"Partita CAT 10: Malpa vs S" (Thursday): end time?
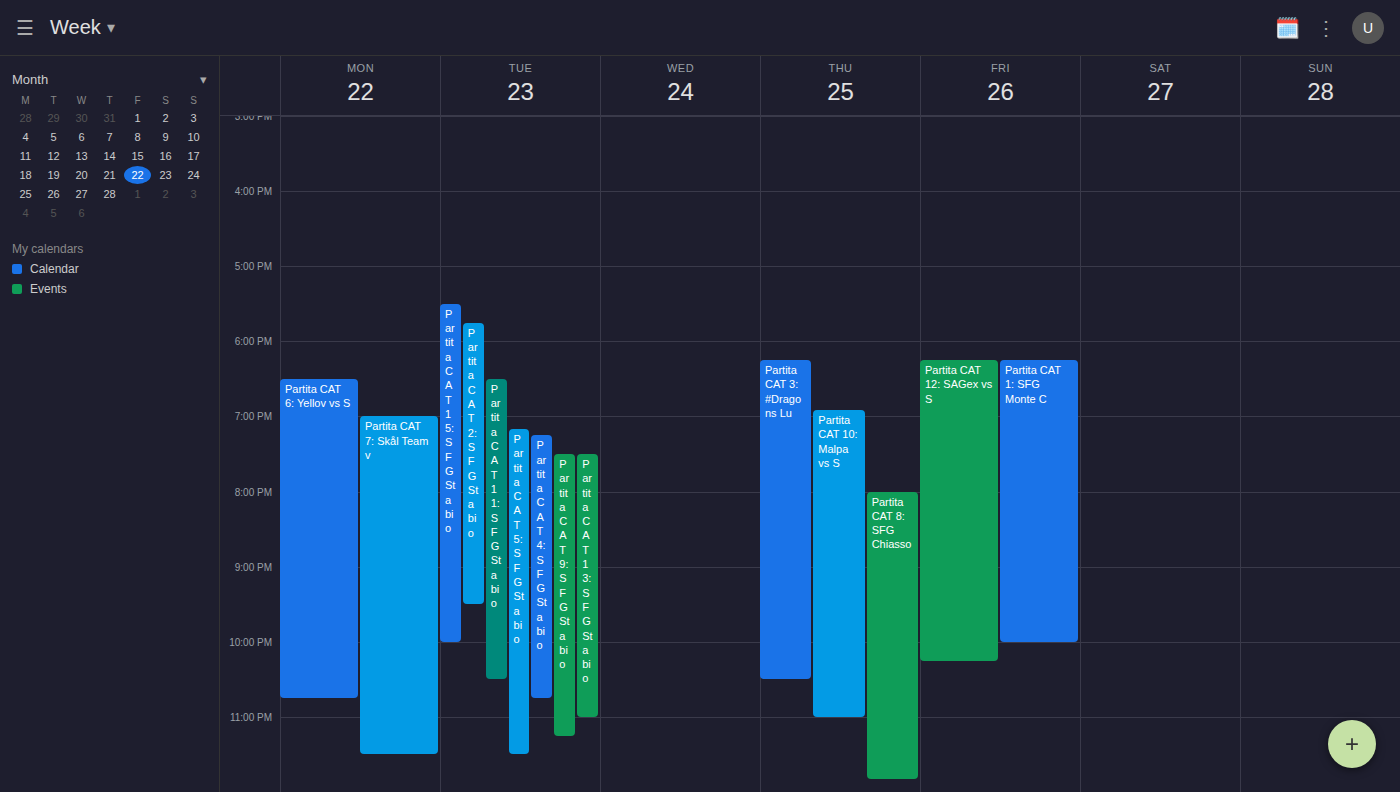
11:00 PM